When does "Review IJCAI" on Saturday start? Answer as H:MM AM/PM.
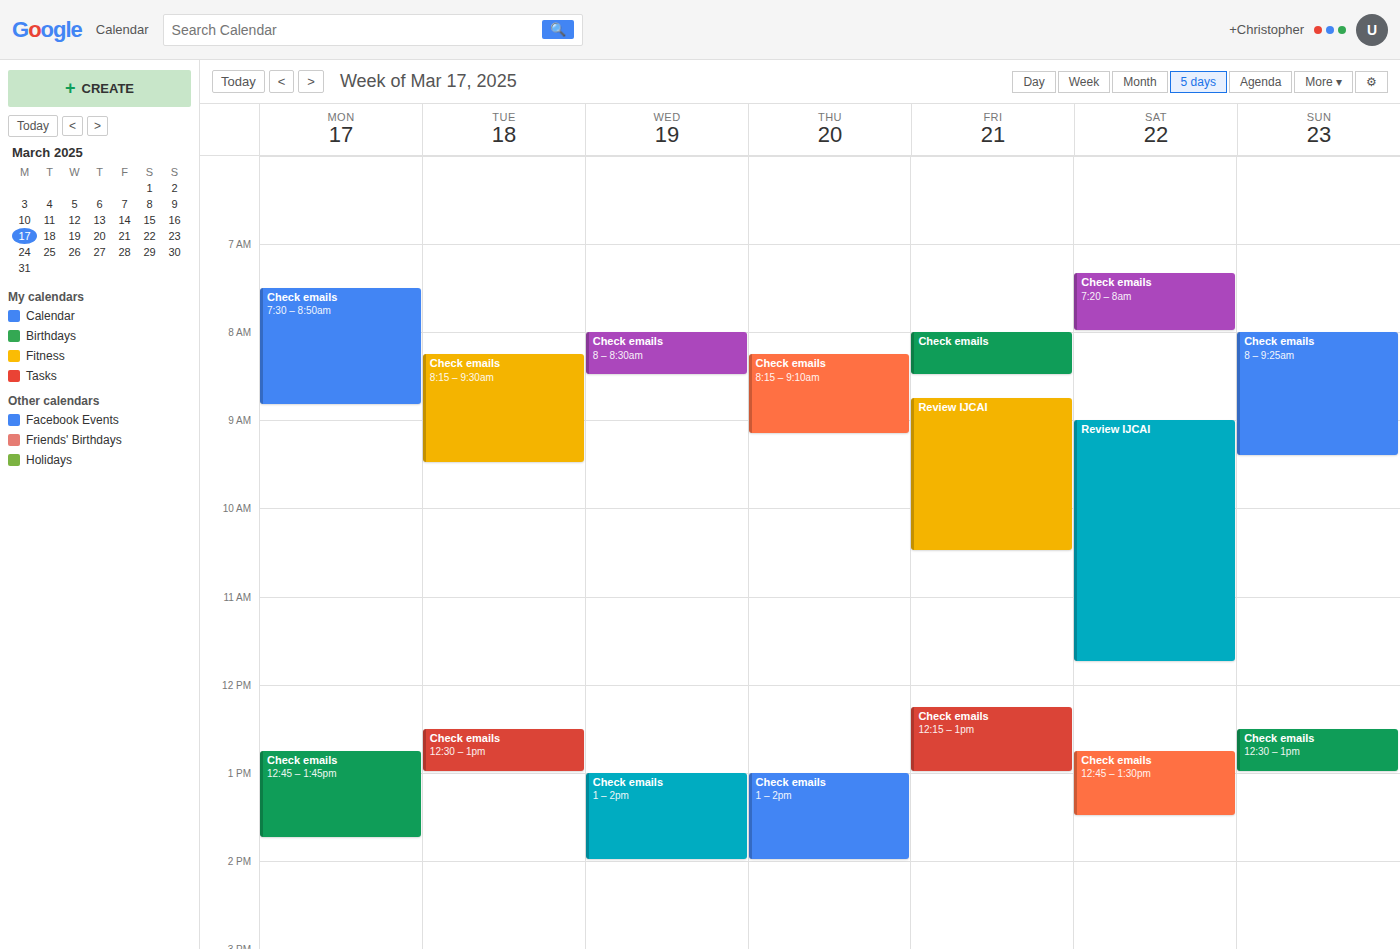
9:00 AM